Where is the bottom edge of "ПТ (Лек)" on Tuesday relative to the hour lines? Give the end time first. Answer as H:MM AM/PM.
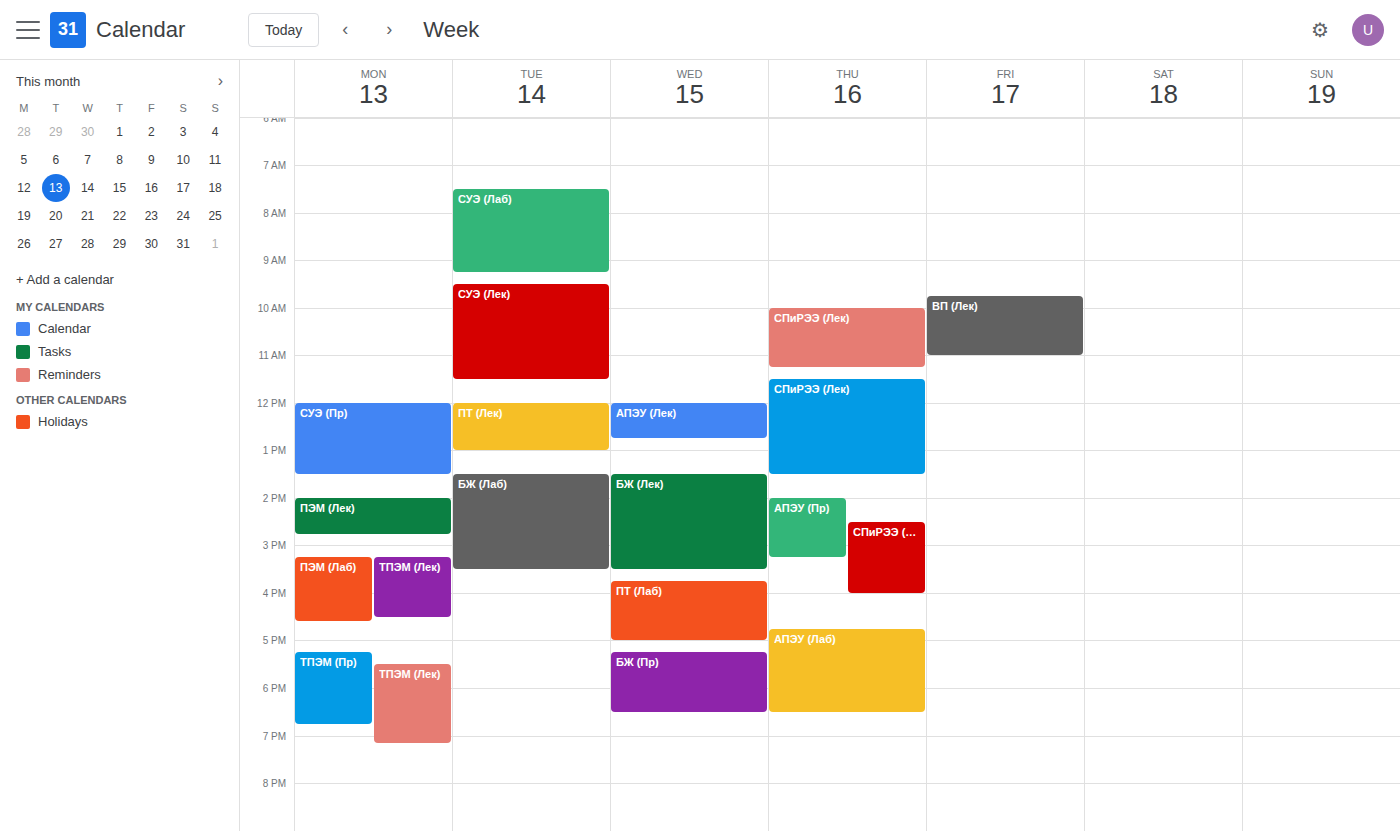
1:00 PM -- exactly on the 1 PM line.